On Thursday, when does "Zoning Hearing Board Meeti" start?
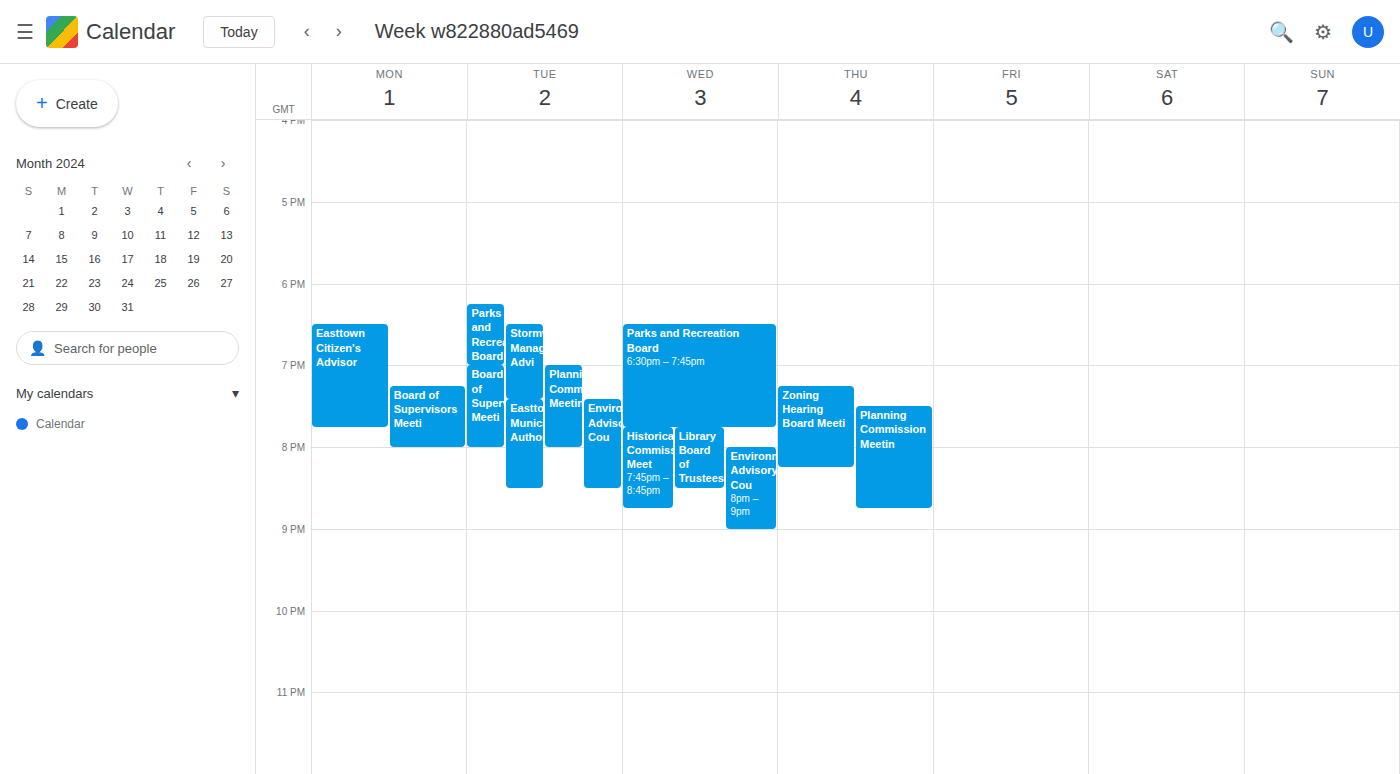
19:15